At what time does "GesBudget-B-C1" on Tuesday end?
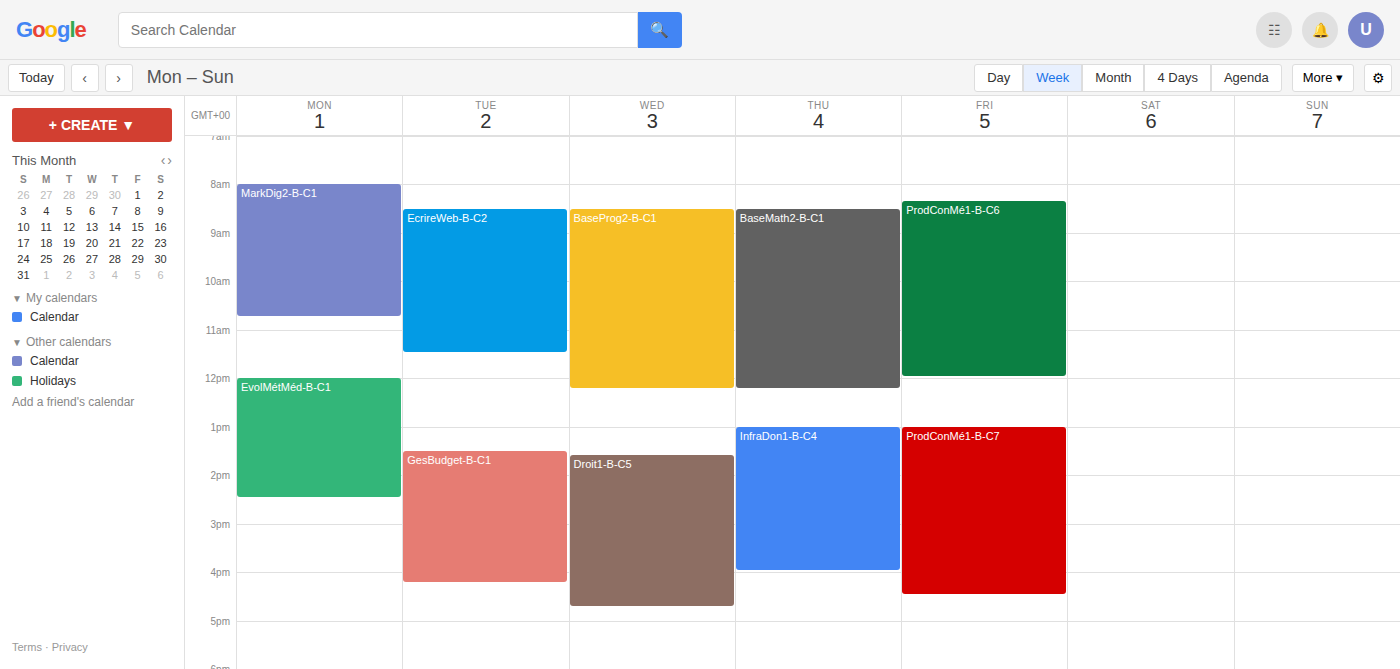
4:15 PM